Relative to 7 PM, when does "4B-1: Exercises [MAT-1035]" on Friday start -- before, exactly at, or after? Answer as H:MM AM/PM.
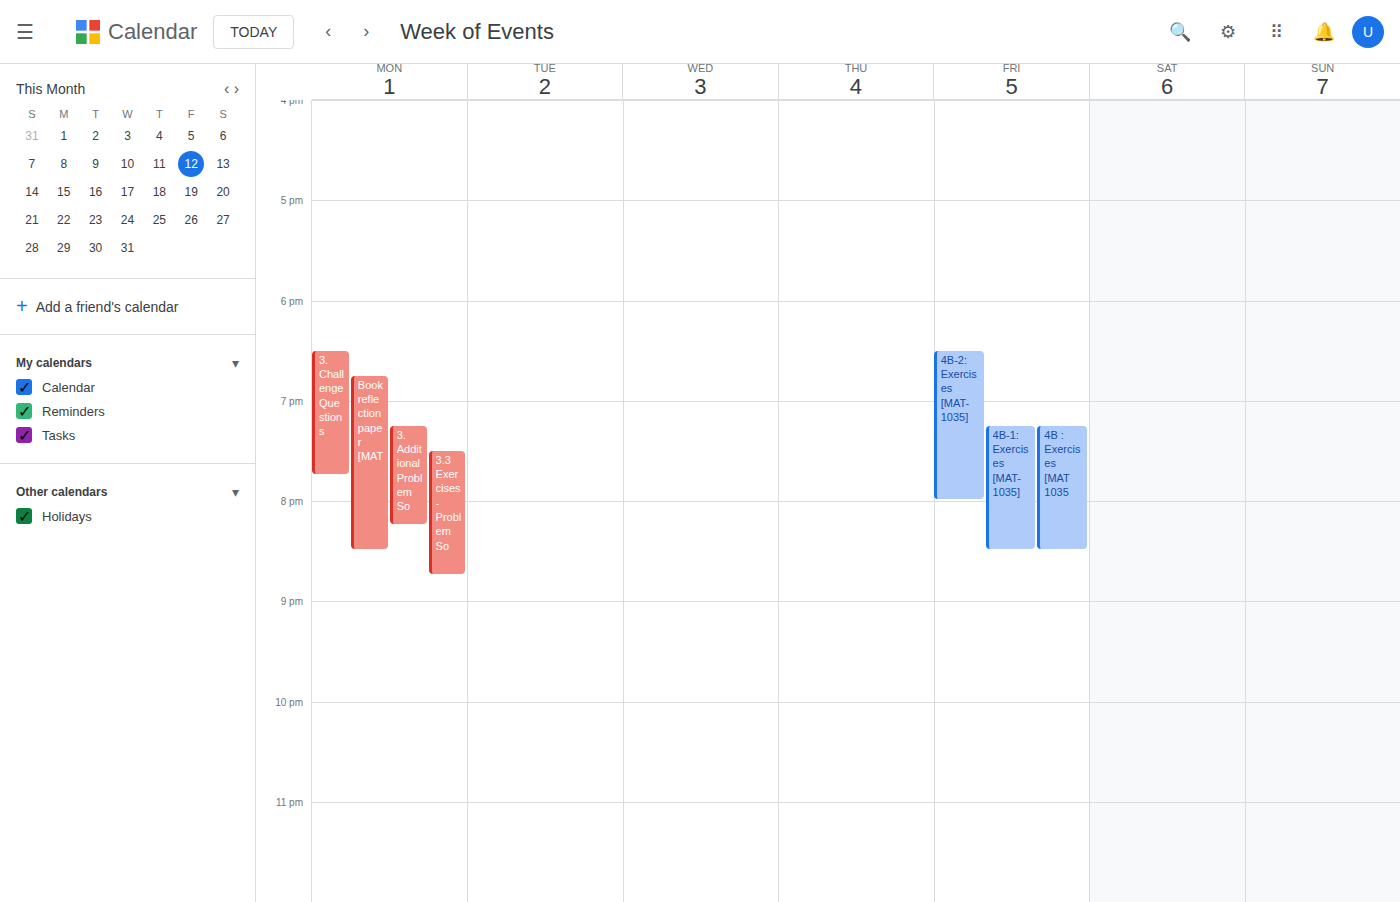
7:15 PM -- after 7 PM, 15 minutes below the 7 PM line.